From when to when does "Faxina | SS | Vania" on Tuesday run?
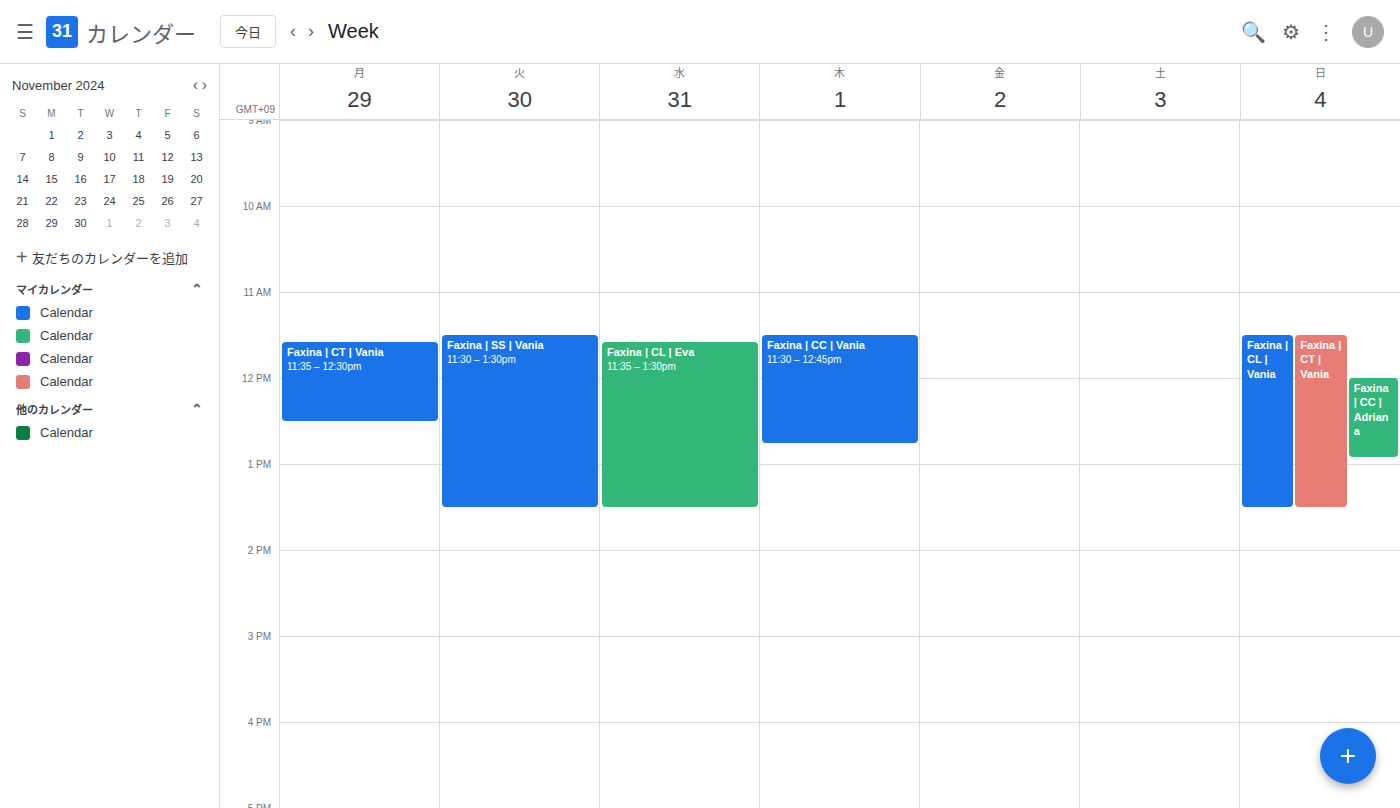
11:30 AM to 1:30 PM